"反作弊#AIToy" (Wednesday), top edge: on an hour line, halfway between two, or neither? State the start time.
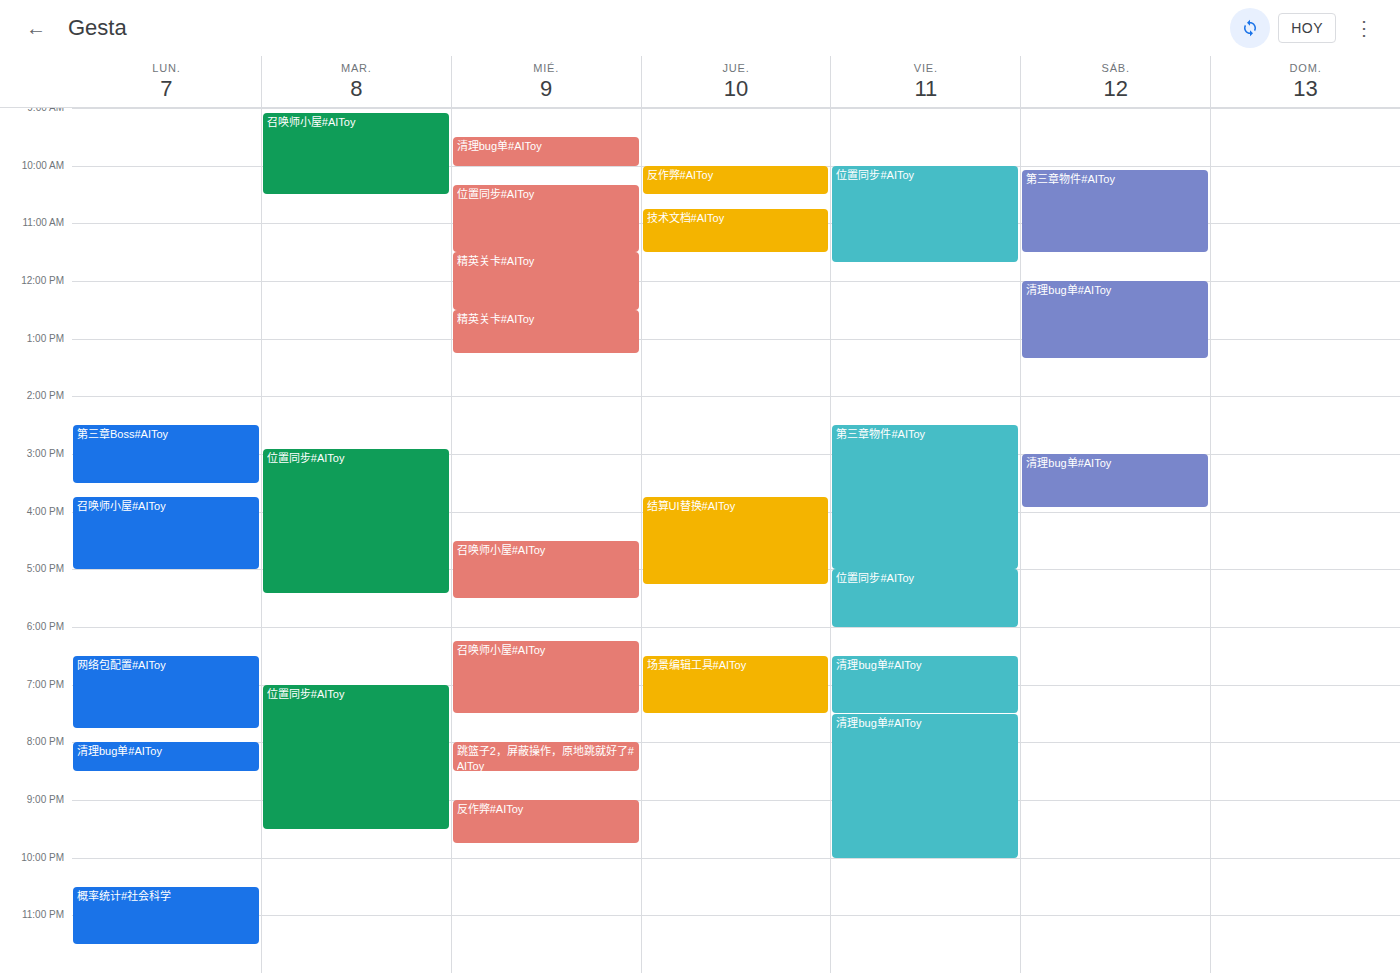
9:00 PM -- exactly on the 9 PM line.